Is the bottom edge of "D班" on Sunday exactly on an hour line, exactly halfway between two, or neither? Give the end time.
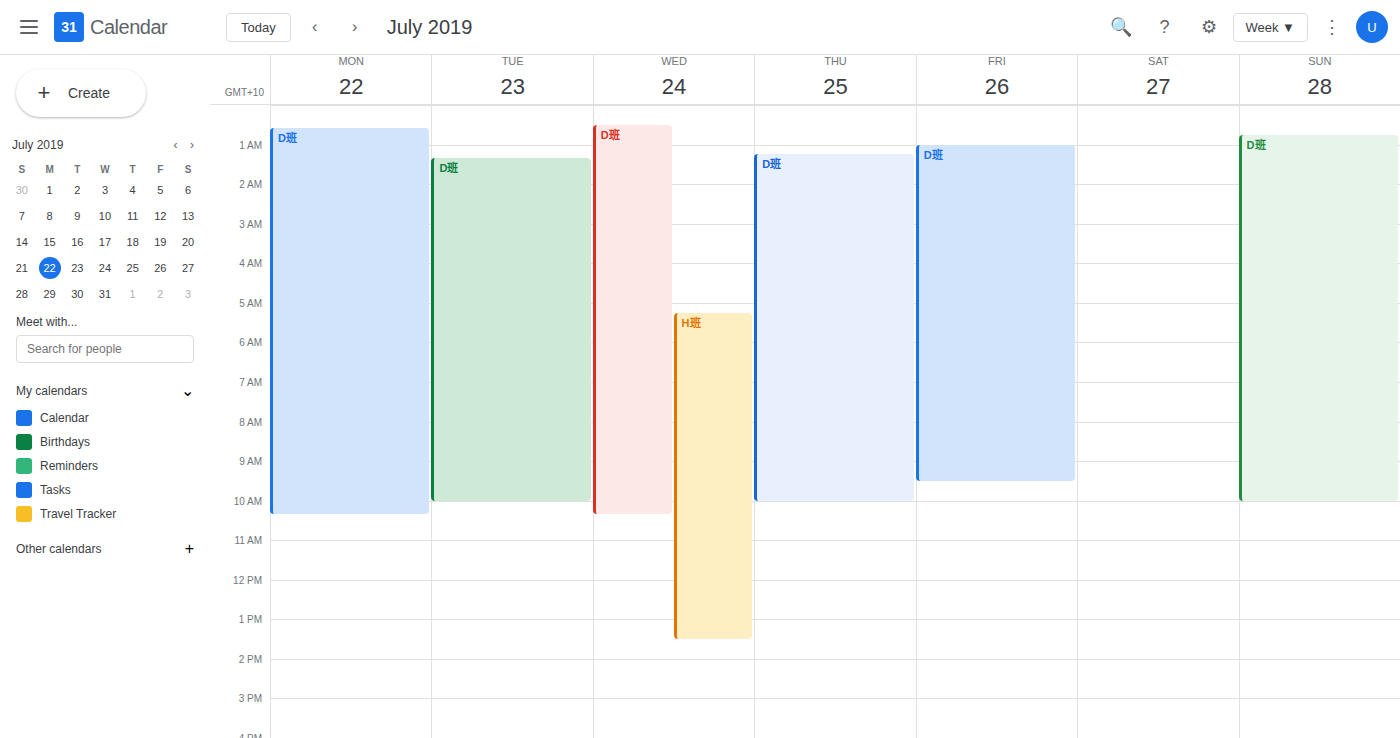
10:00 AM -- exactly on the 10 AM line.